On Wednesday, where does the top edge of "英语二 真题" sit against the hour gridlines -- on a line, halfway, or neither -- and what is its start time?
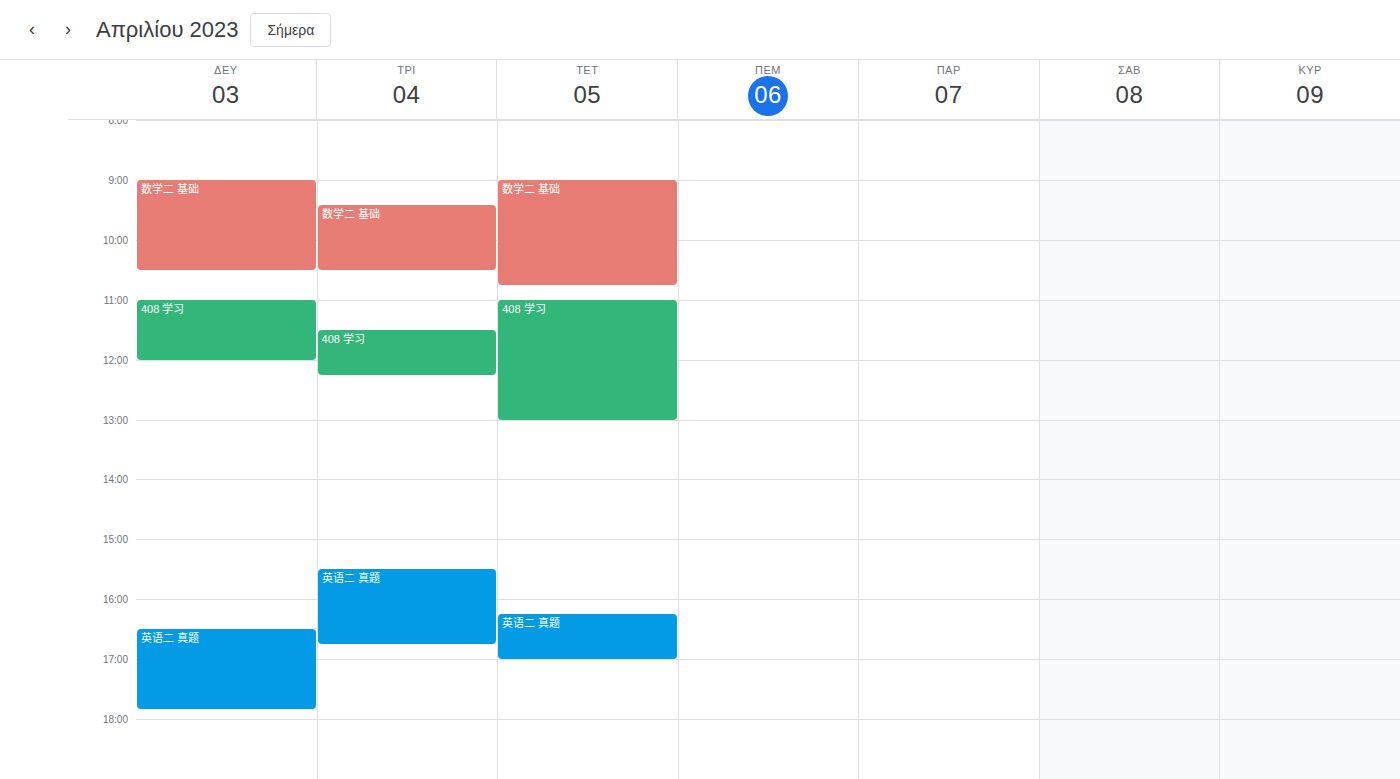
16:15 -- neither: a quarter of the way from the 16:00 line to the 17:00 line.